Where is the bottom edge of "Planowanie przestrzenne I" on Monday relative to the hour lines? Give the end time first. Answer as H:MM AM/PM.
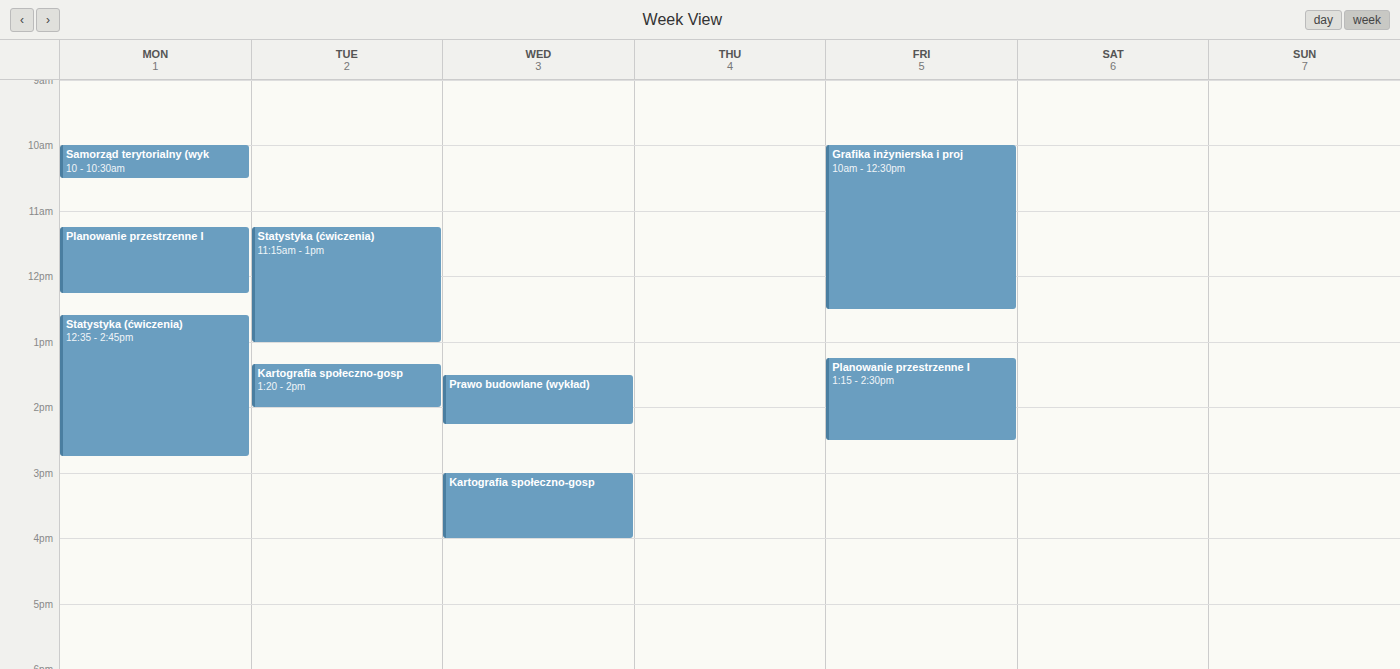
12:15 PM -- neither: a quarter of the way from the 12 PM line to the 1 PM line.